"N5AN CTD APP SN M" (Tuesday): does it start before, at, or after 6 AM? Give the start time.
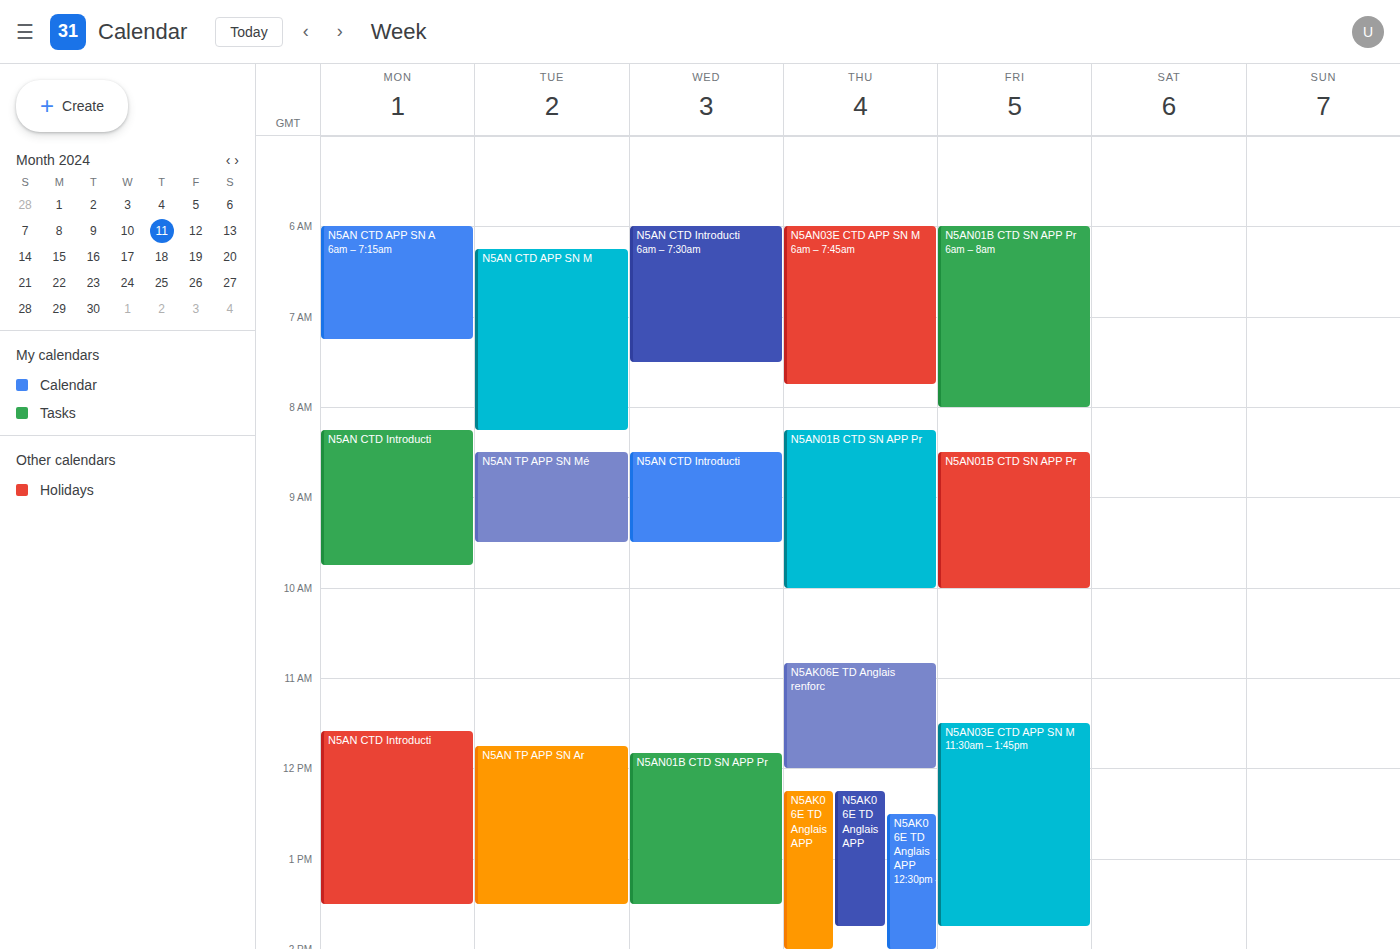
6:15 AM -- after 6 AM, 15 minutes below the 6 AM line.